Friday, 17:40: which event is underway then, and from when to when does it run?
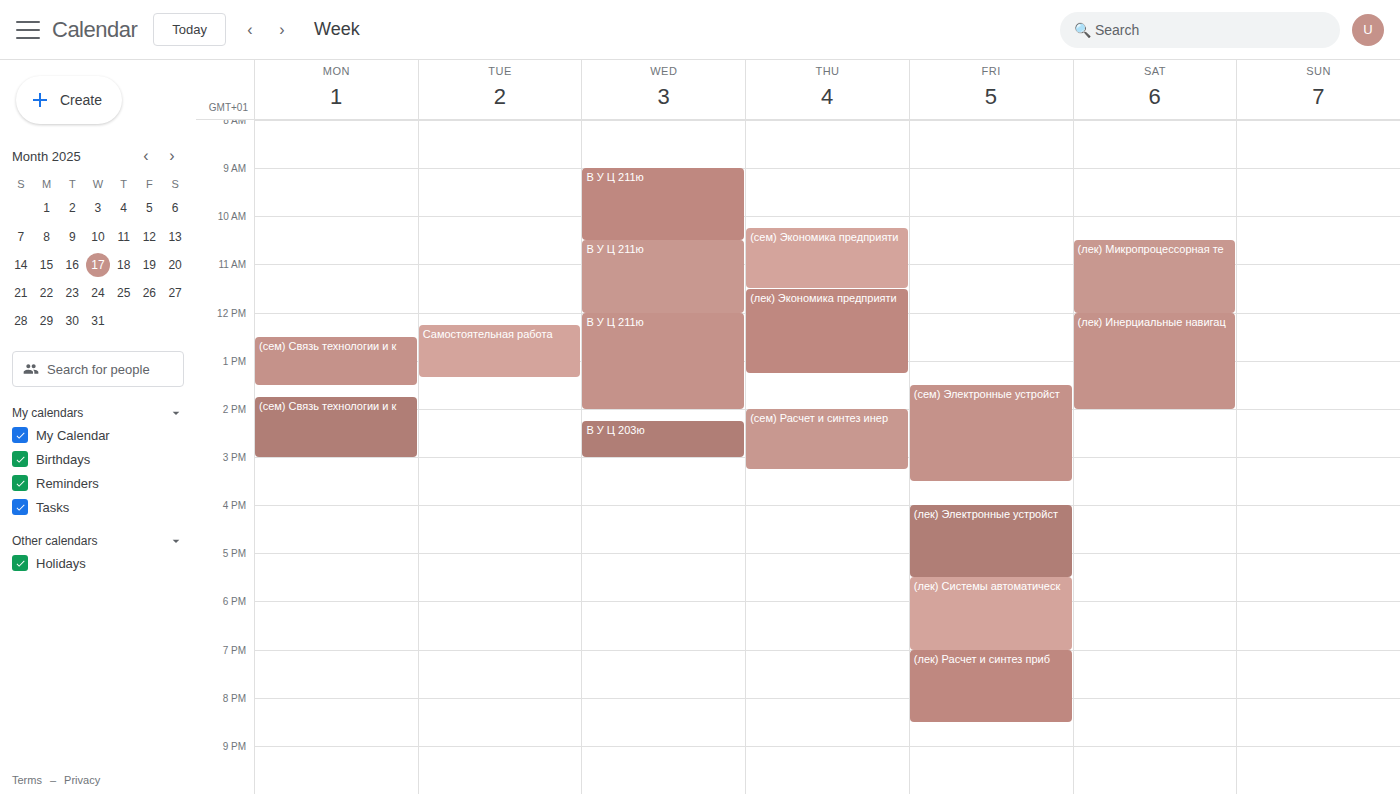
"(лек) Системы автоматическ", 17:30 to 19:00